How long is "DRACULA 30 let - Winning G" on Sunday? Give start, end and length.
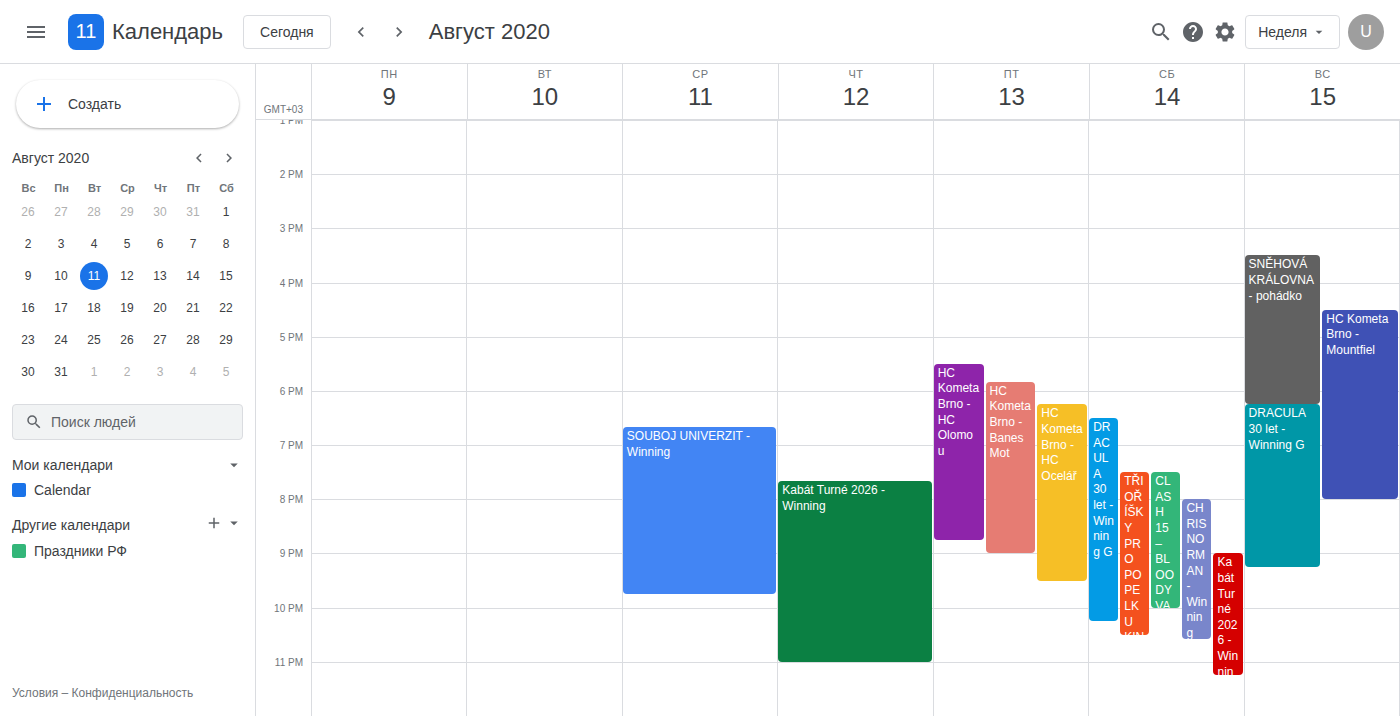
6:15 PM to 9:15 PM, 3 hours